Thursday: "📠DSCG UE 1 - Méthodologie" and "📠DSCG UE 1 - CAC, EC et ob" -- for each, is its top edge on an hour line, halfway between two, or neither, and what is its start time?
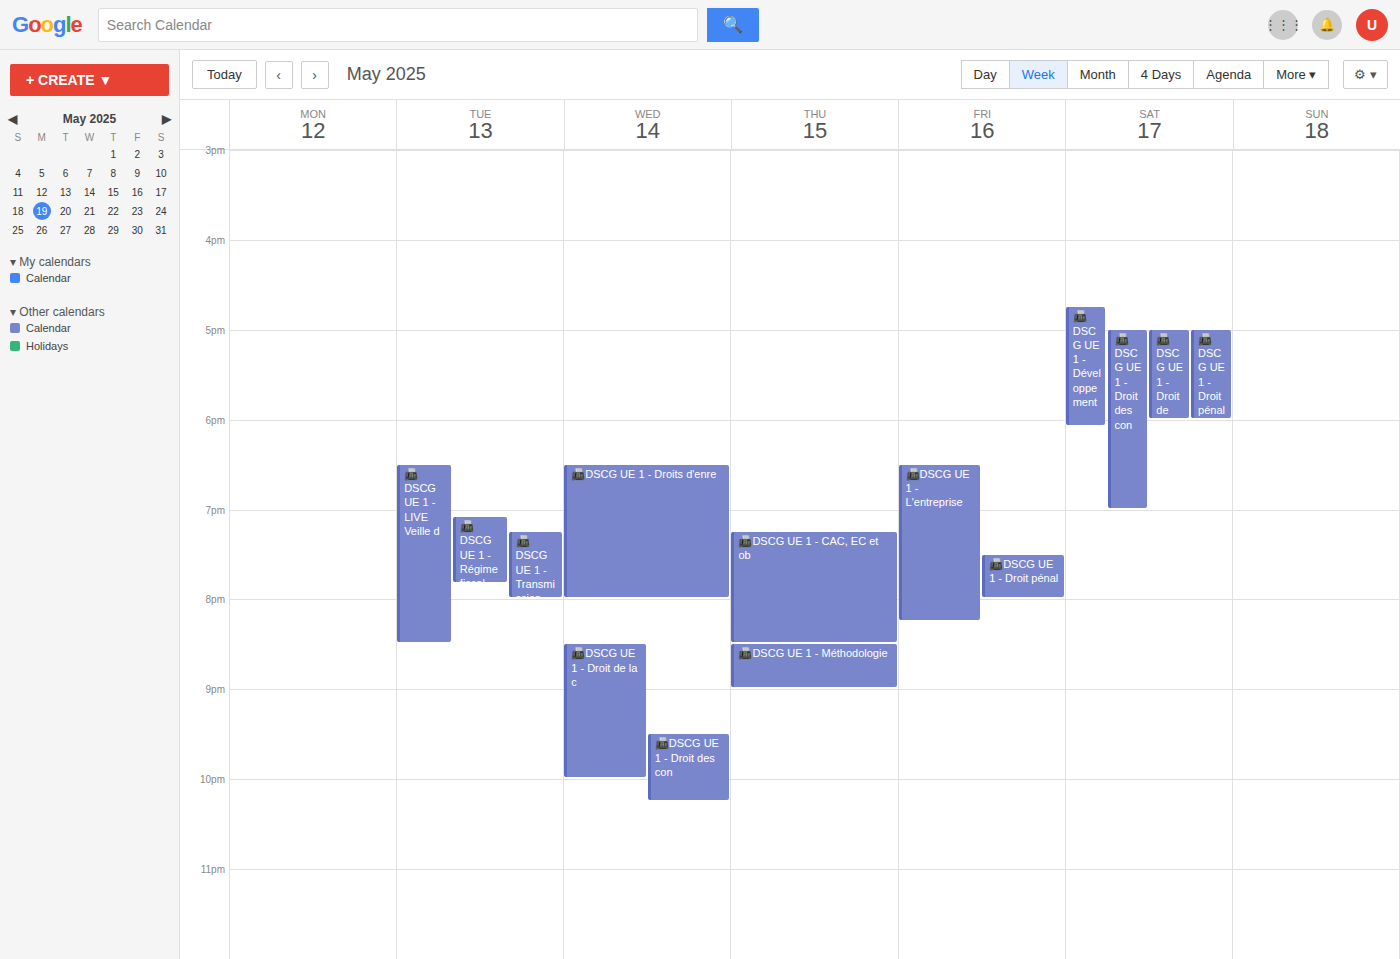
"📠DSCG UE 1 - Méthodologie": 8:30 PM, halfway between the 8 PM and 9 PM lines. "📠DSCG UE 1 - CAC, EC et ob": 7:15 PM, neither: a quarter of the way from the 7 PM line to the 8 PM line.